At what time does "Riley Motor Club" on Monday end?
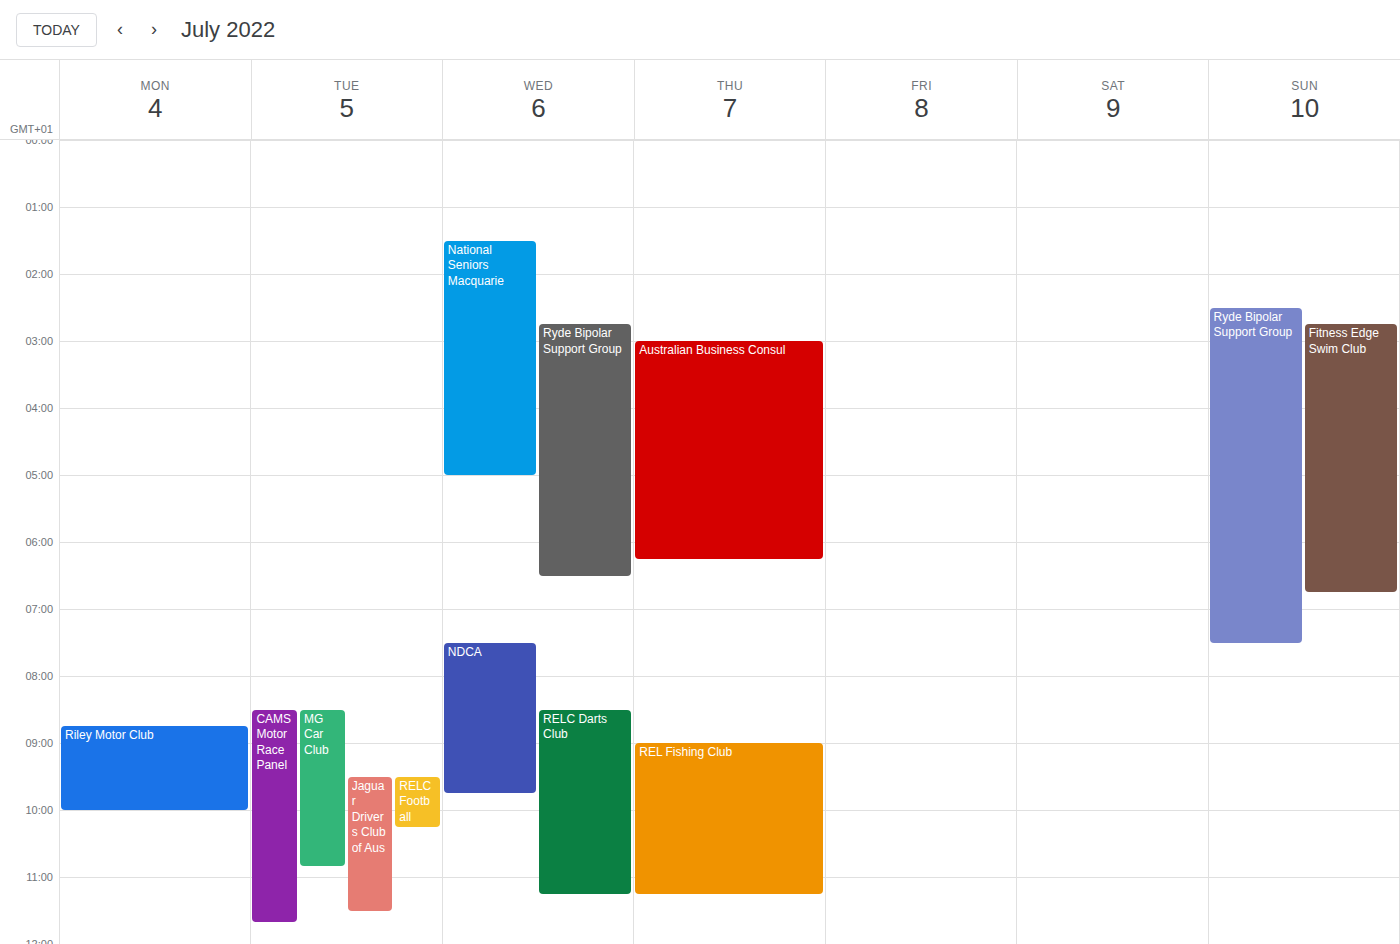
10:00 AM